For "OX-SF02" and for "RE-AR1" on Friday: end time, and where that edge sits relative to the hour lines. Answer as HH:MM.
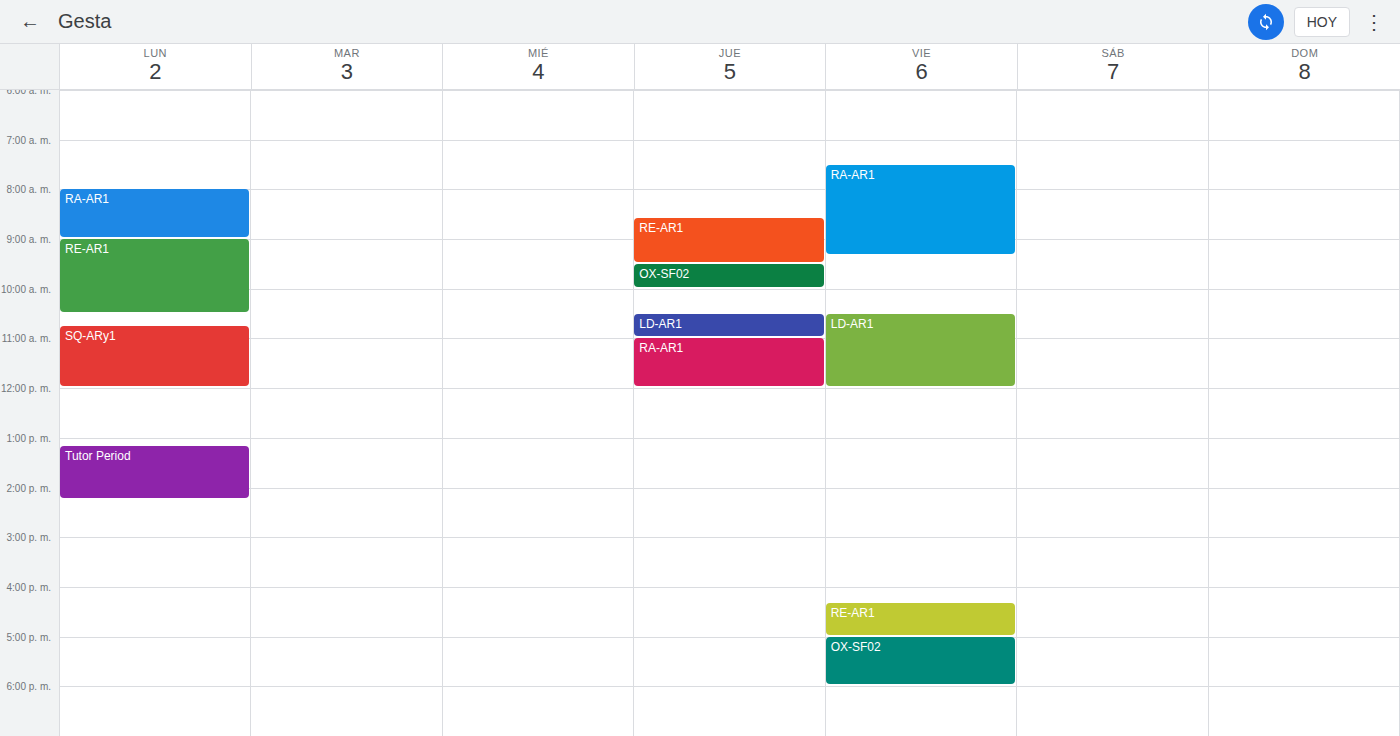
"OX-SF02": 18:00, exactly on the 18:00 line. "RE-AR1": 17:00, exactly on the 17:00 line.